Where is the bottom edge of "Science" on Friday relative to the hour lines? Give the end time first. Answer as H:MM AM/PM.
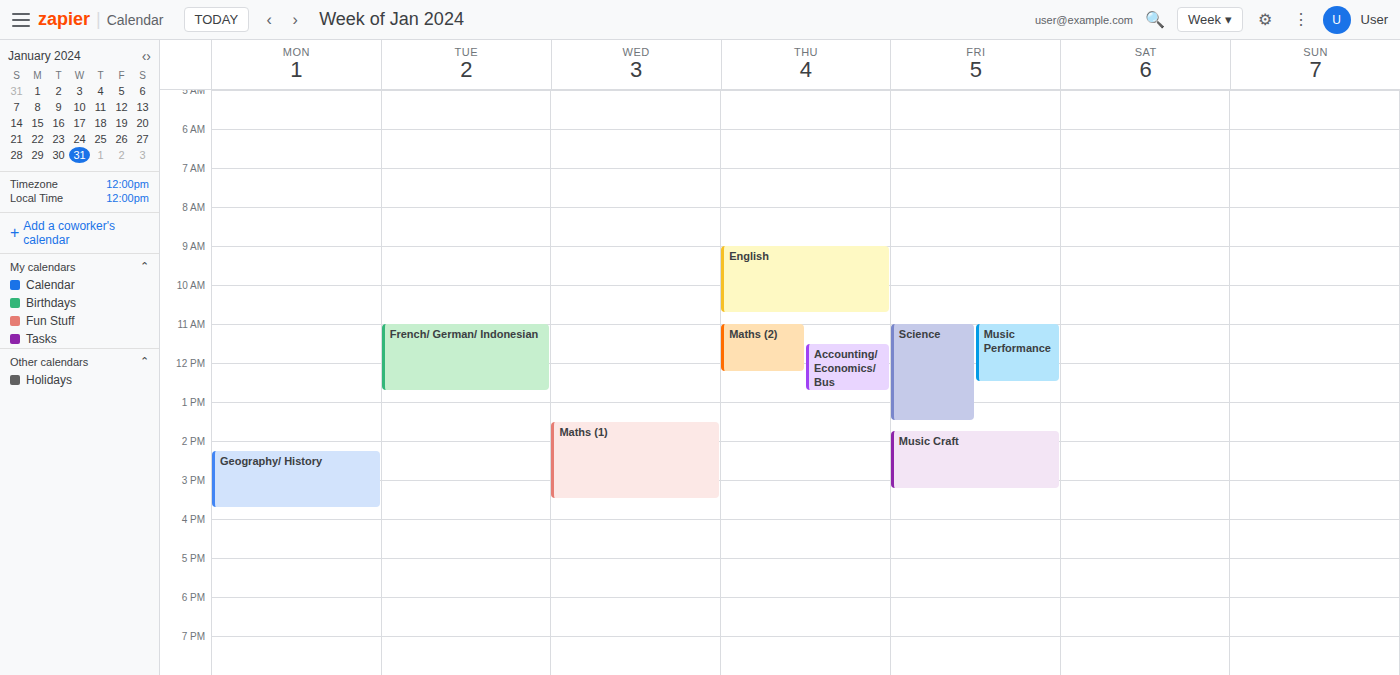
1:30 PM -- halfway between the 1 PM and 2 PM lines.